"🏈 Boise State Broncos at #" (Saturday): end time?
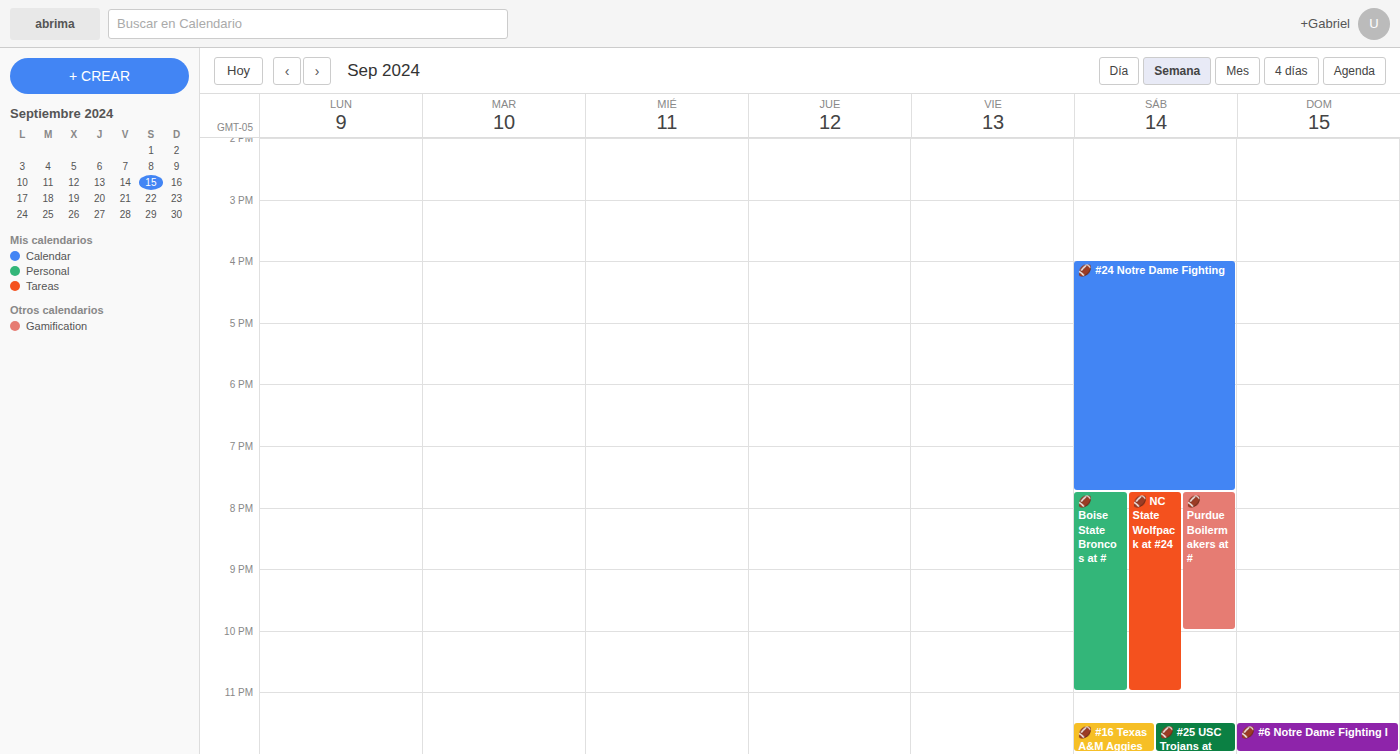
11:00 PM